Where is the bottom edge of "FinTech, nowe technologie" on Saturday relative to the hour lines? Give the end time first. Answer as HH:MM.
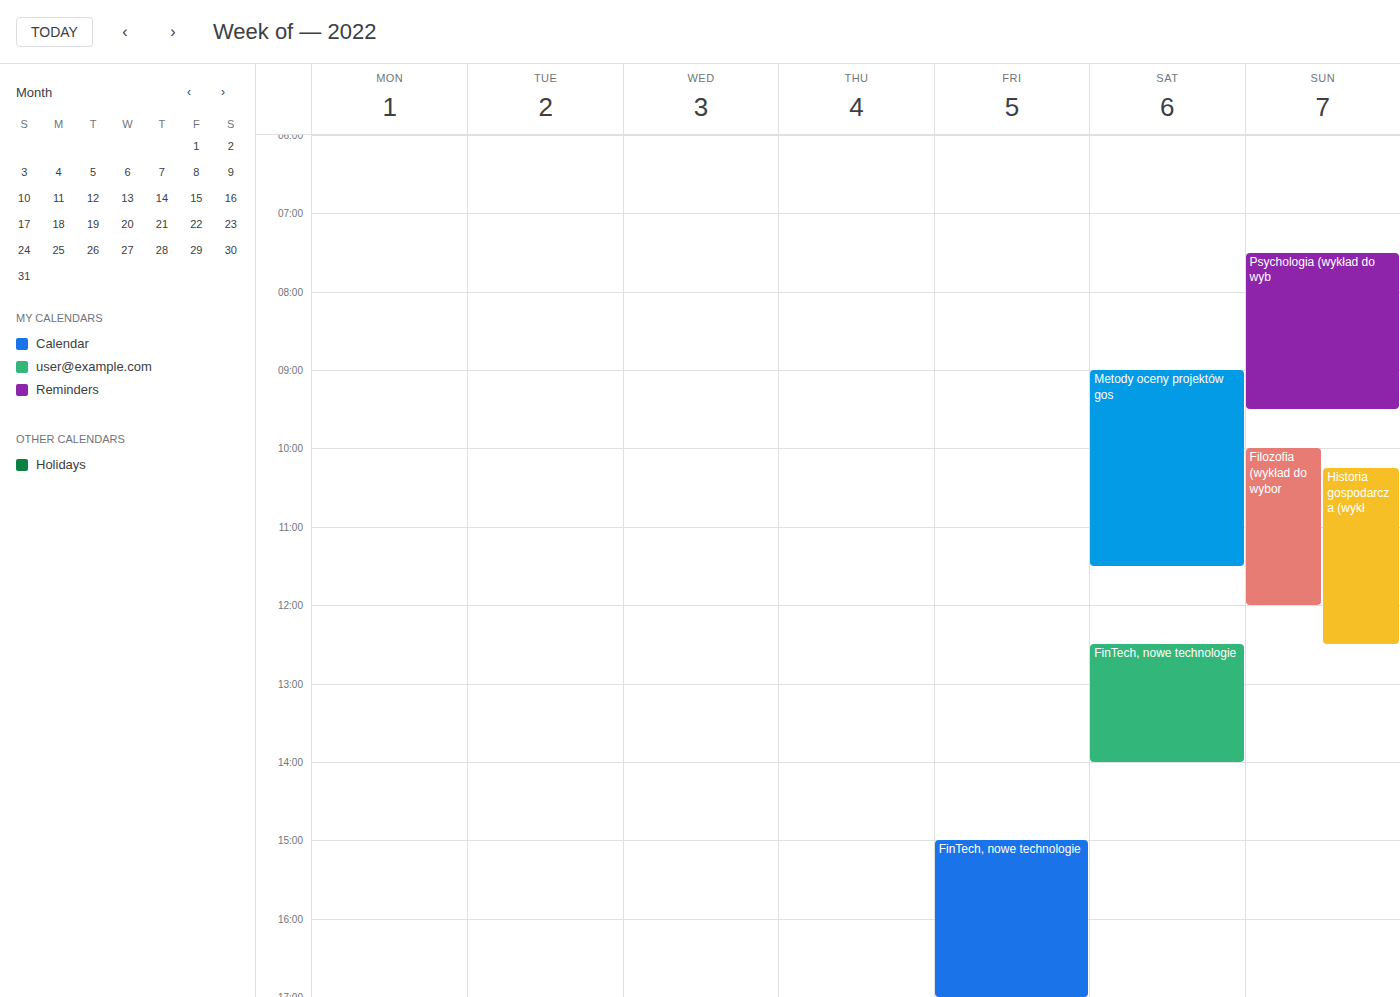
14:00 -- exactly on the 14:00 line.